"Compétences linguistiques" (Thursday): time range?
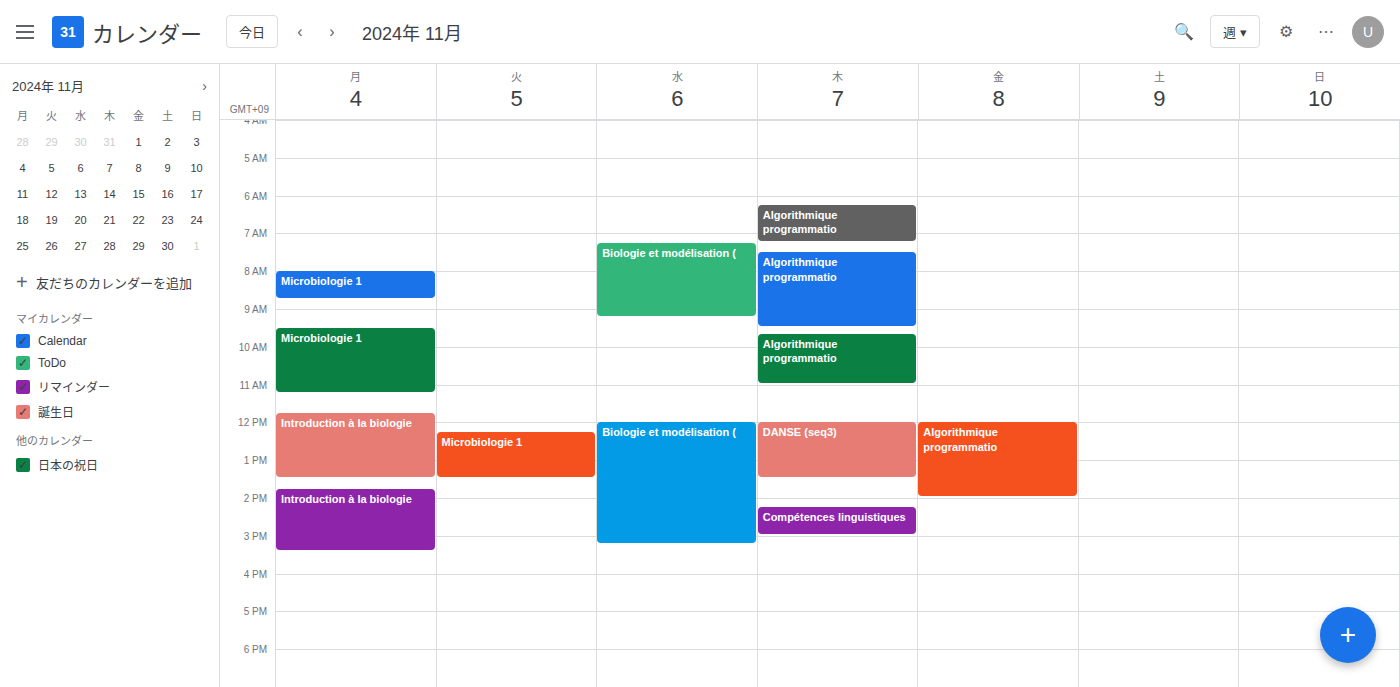
2:15 PM to 3:00 PM